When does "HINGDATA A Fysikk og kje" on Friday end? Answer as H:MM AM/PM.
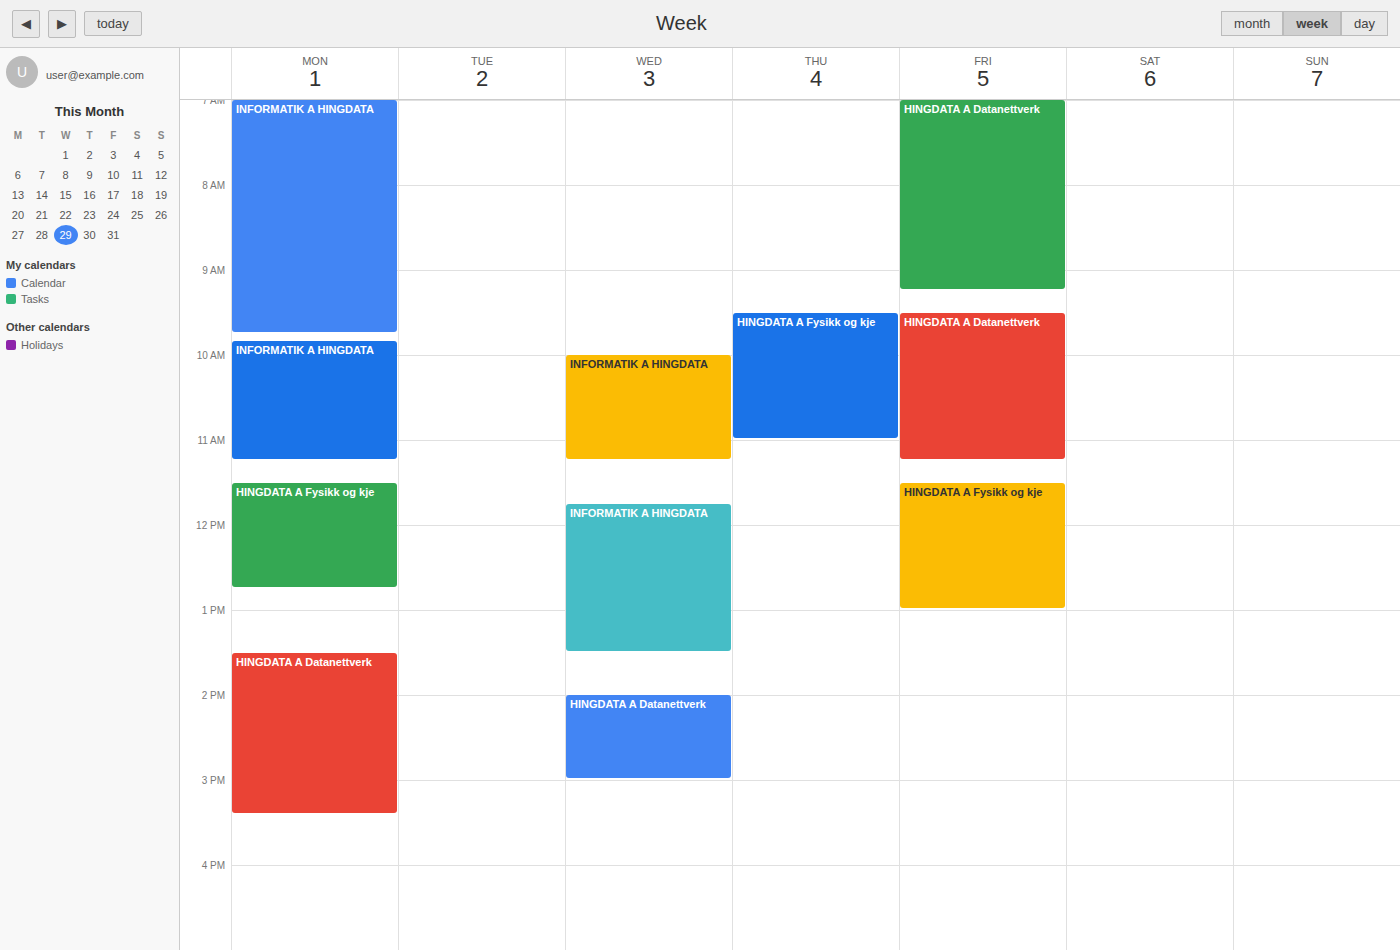
1:00 PM